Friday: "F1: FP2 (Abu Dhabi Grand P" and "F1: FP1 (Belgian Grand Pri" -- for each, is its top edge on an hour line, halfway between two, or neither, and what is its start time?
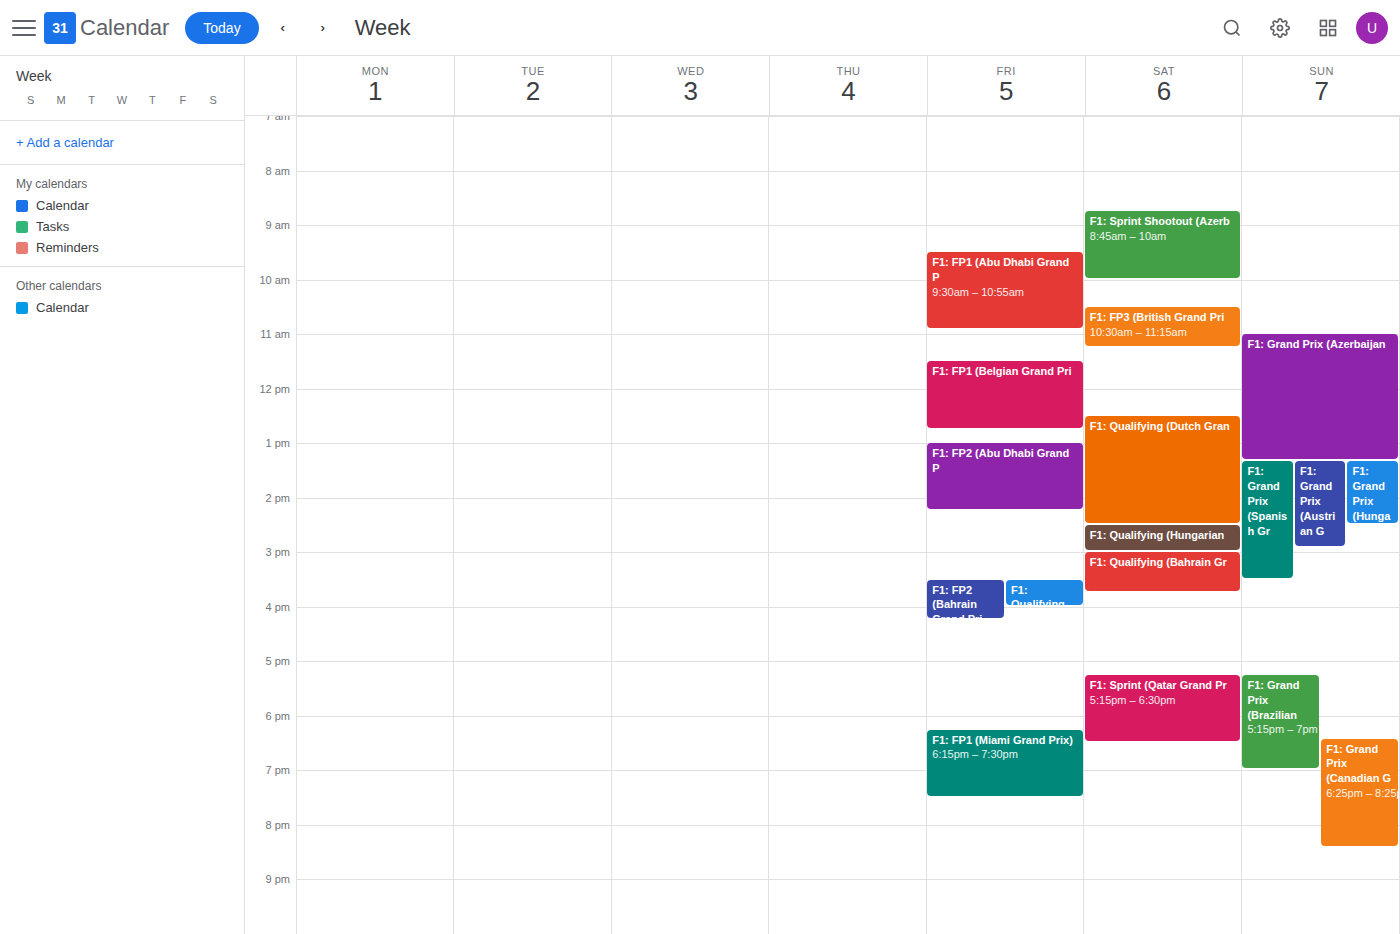
"F1: FP2 (Abu Dhabi Grand P": 1:00 PM, exactly on the 1 PM line. "F1: FP1 (Belgian Grand Pri": 11:30 AM, halfway between the 11 AM and 12 PM lines.